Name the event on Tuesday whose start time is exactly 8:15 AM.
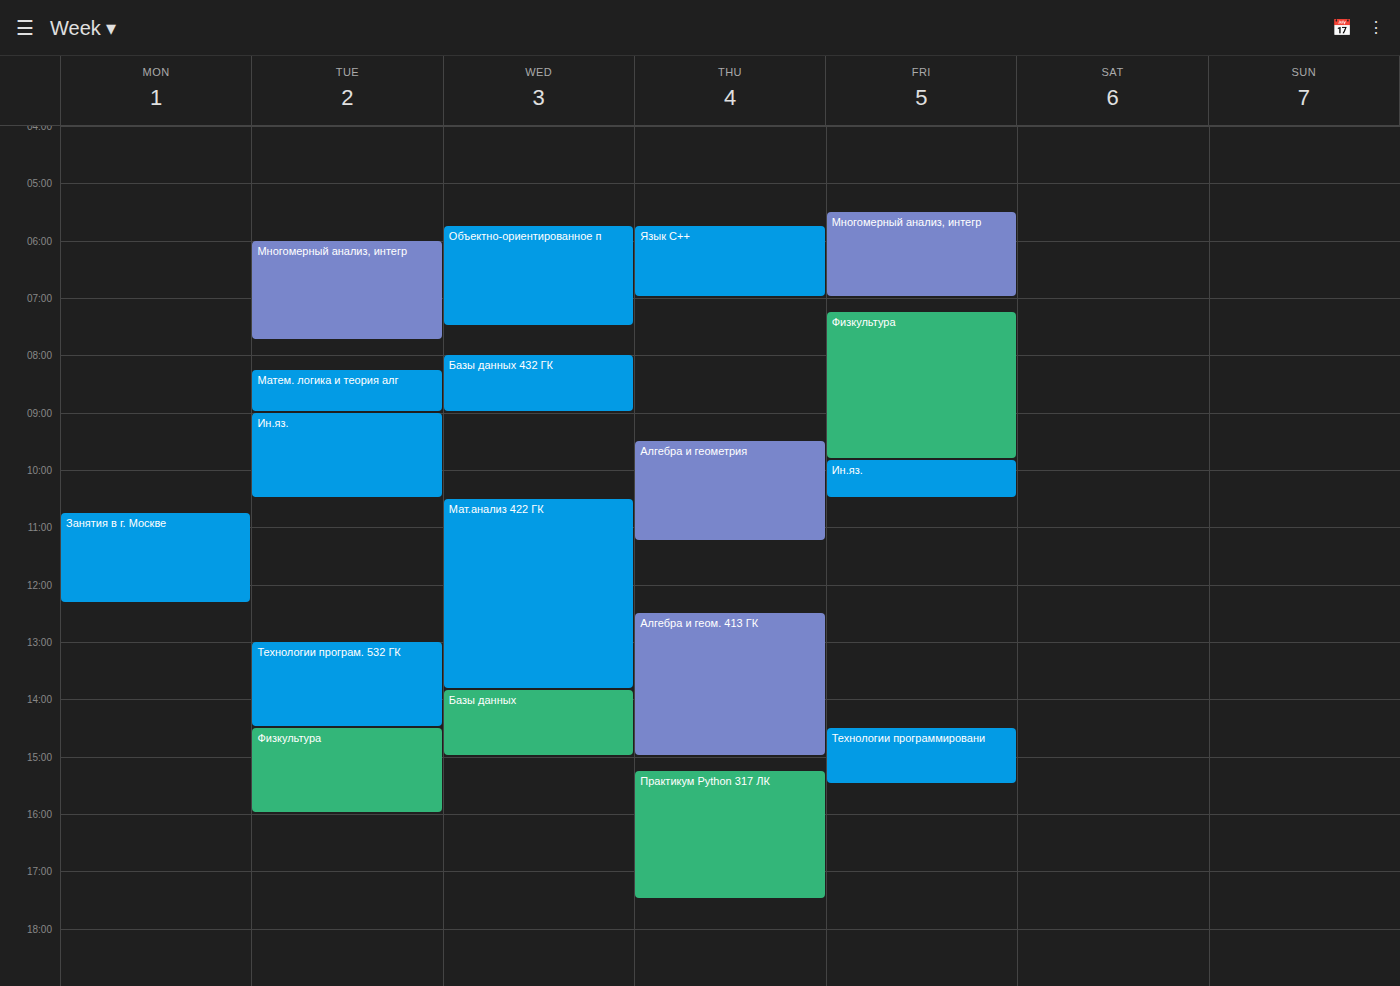
"Матем. логика и теория алг"